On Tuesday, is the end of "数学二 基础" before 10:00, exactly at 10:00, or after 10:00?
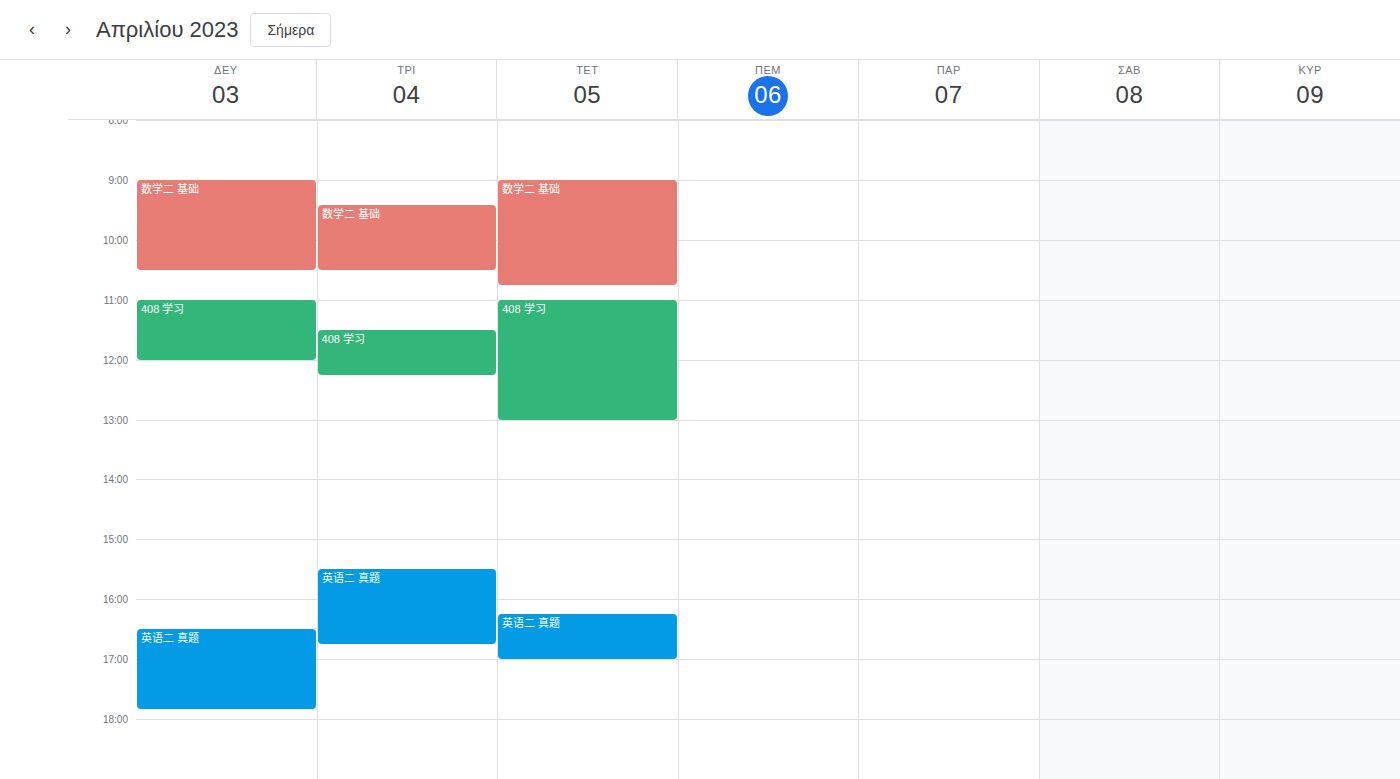
10:30 -- after 10:00, 30 minutes below the 10:00 line.